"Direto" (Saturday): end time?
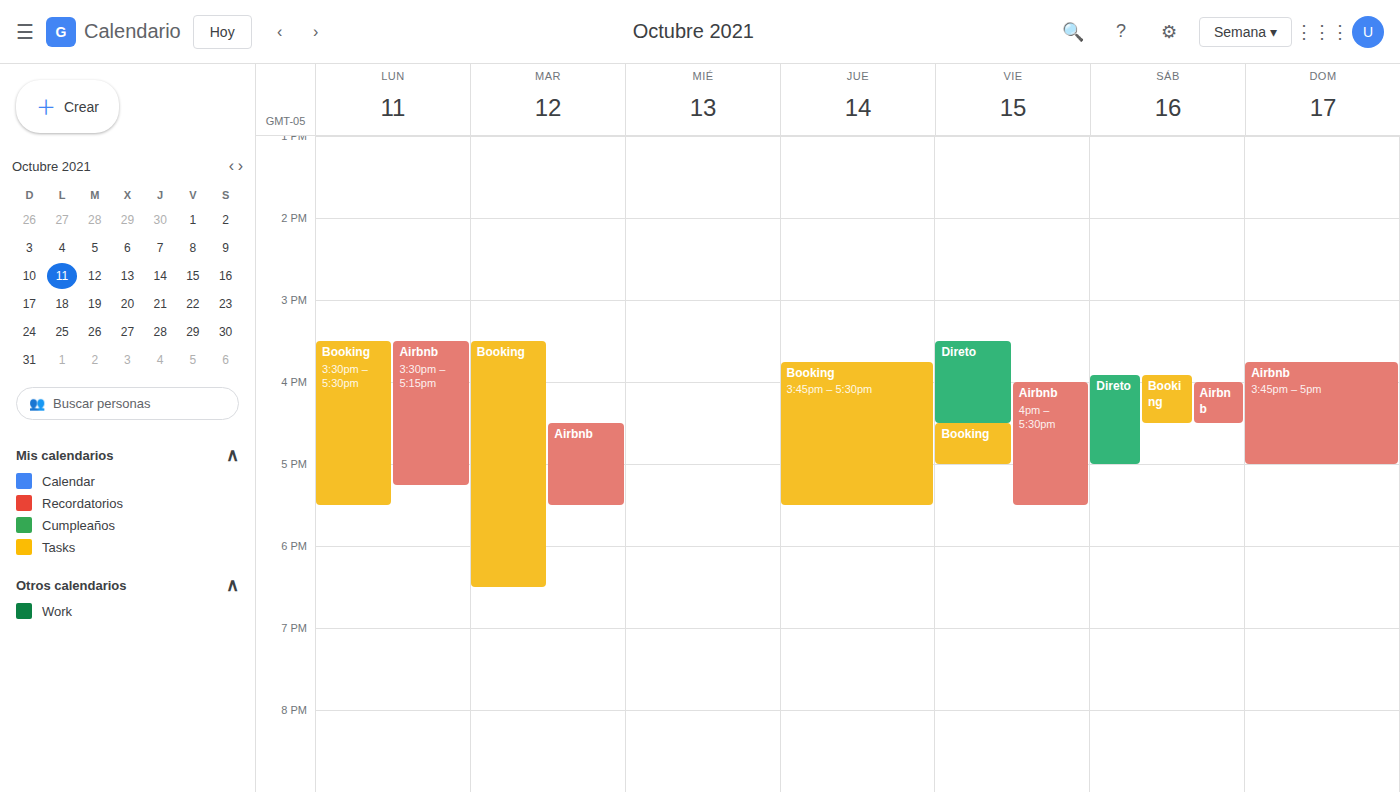
17:00